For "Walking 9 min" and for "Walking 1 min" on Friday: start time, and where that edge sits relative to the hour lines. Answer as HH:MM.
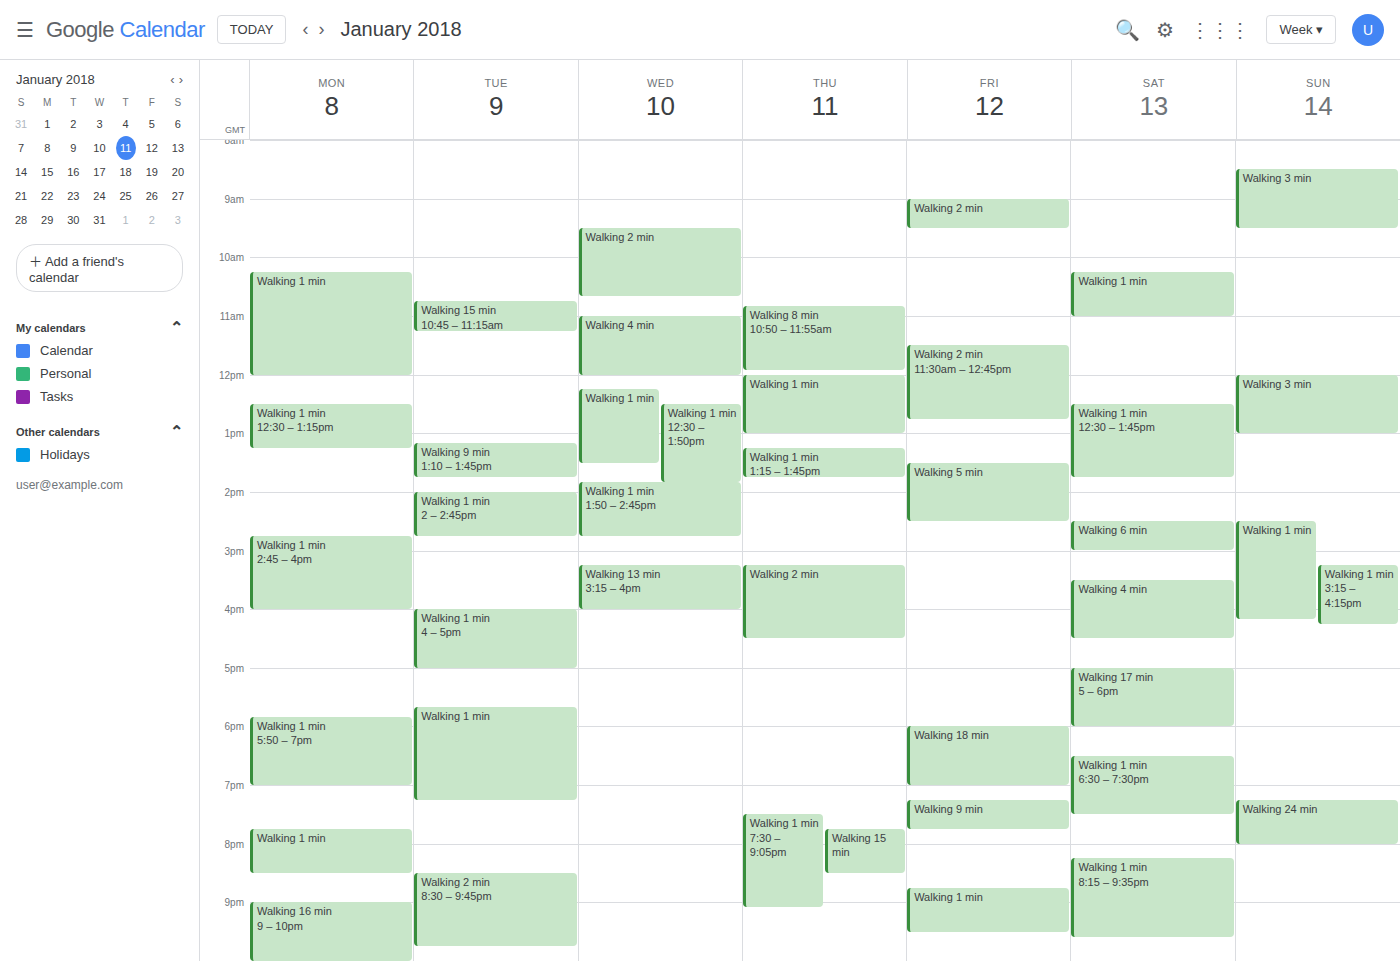
"Walking 9 min": 19:15, neither: a quarter of the way from the 19:00 line to the 20:00 line. "Walking 1 min": 20:45, neither: three quarters of the way from the 20:00 line to the 21:00 line.